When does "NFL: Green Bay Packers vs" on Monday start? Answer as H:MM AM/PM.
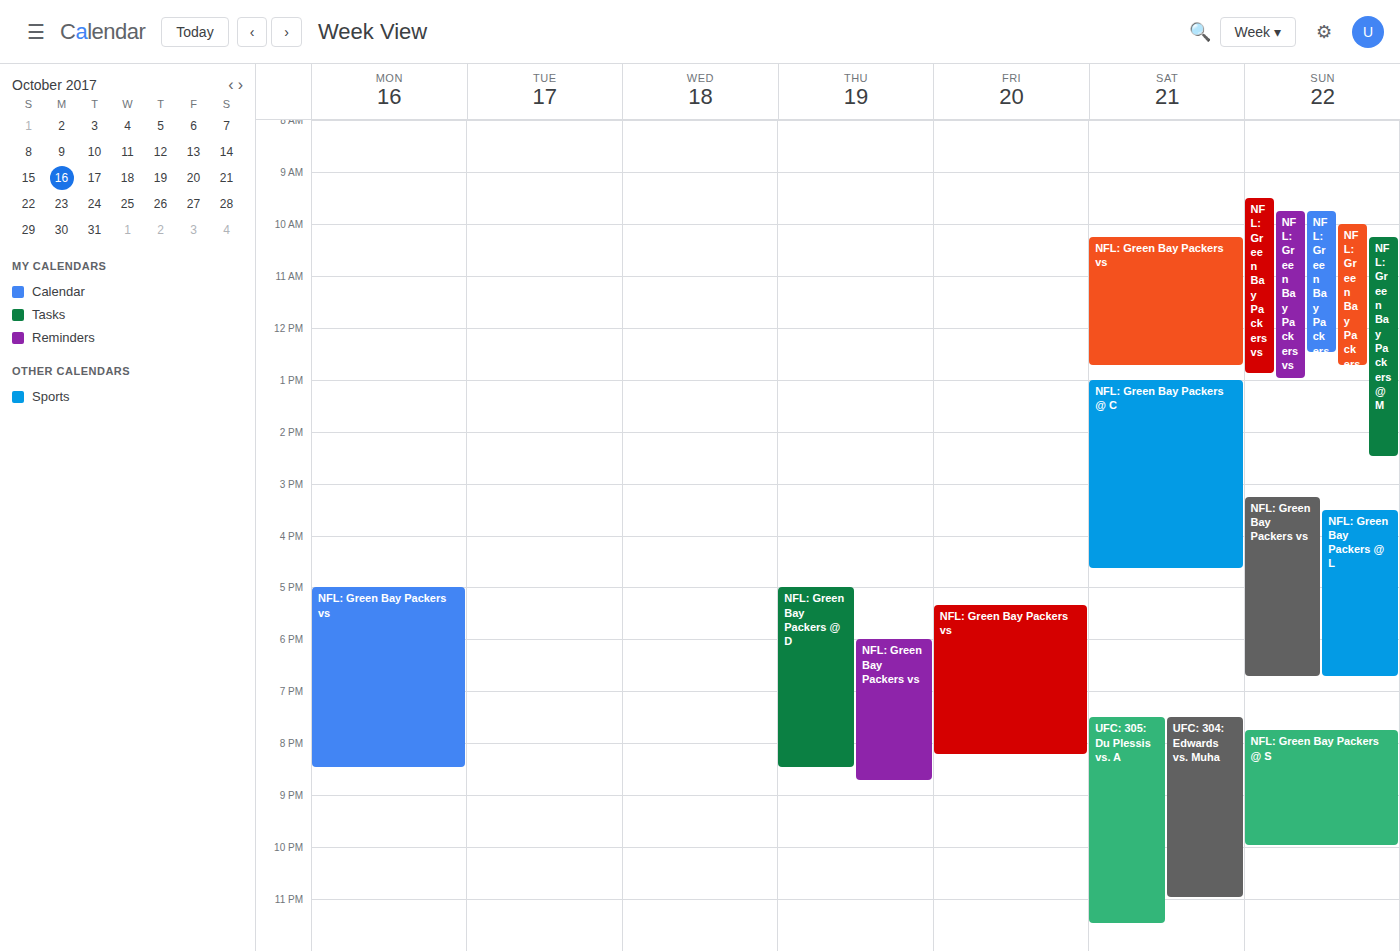
5:00 PM